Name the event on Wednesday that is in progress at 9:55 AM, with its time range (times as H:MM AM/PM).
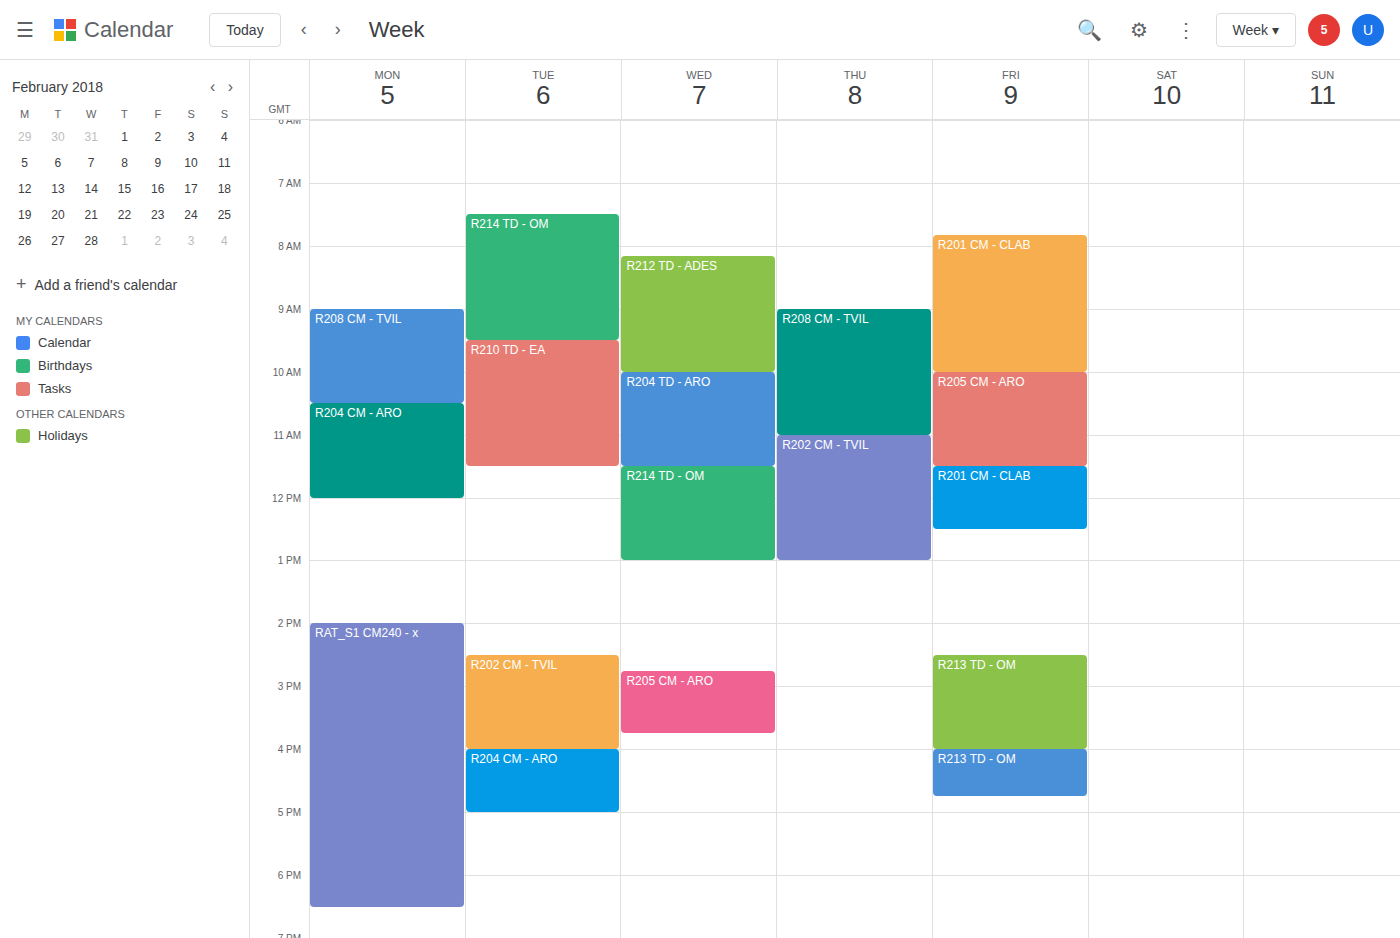
"R212 TD - ADES", 8:10 AM to 10:00 AM